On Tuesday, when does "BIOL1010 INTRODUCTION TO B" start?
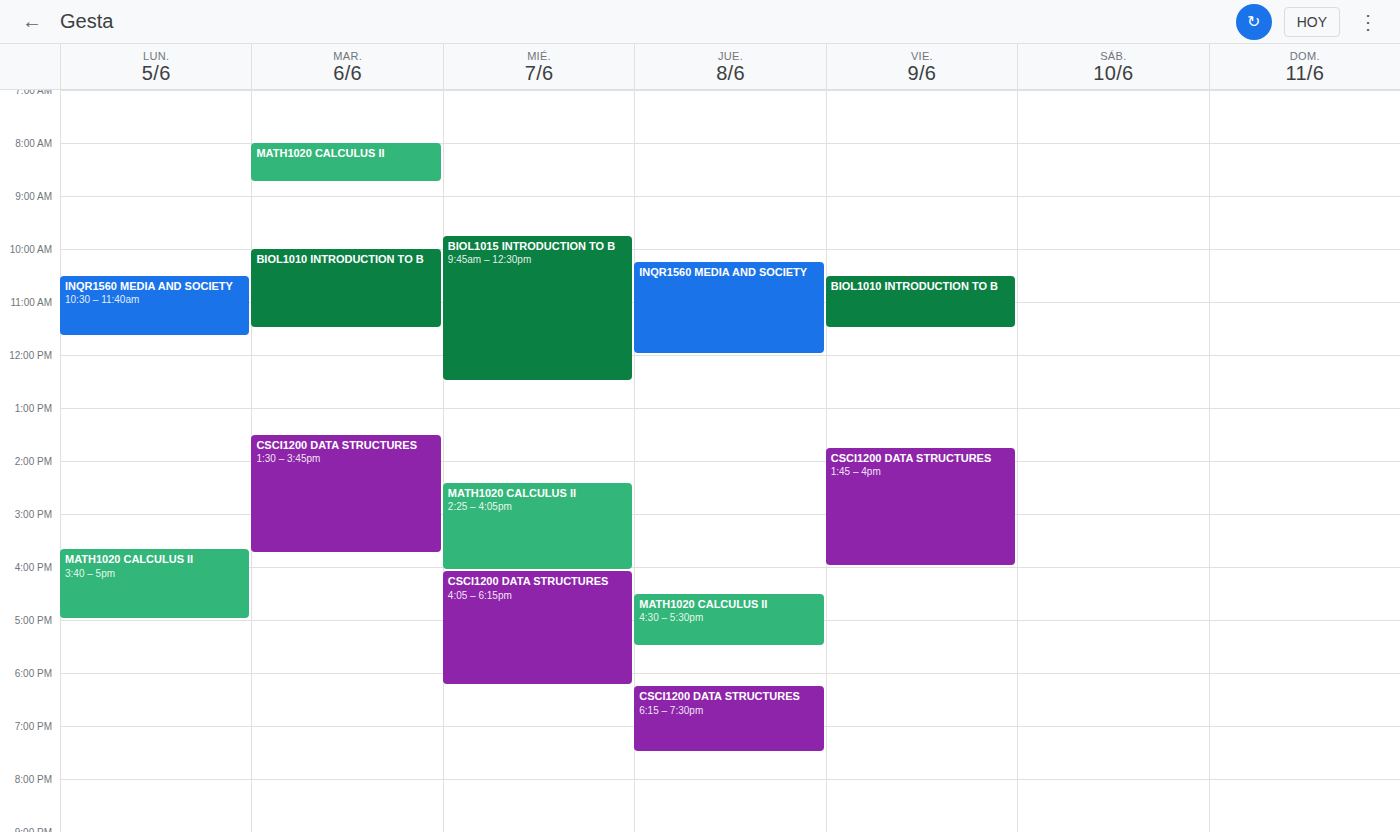
10:00 AM